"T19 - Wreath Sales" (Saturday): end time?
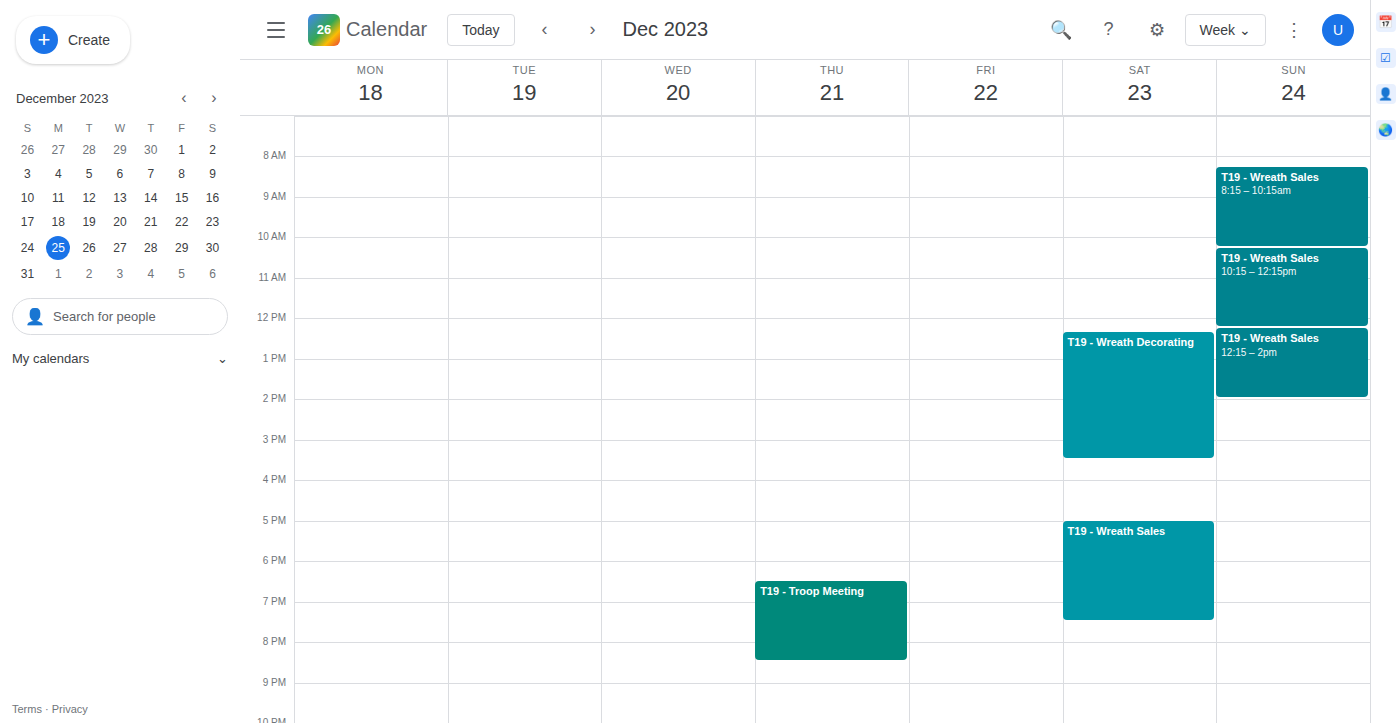
7:30 PM